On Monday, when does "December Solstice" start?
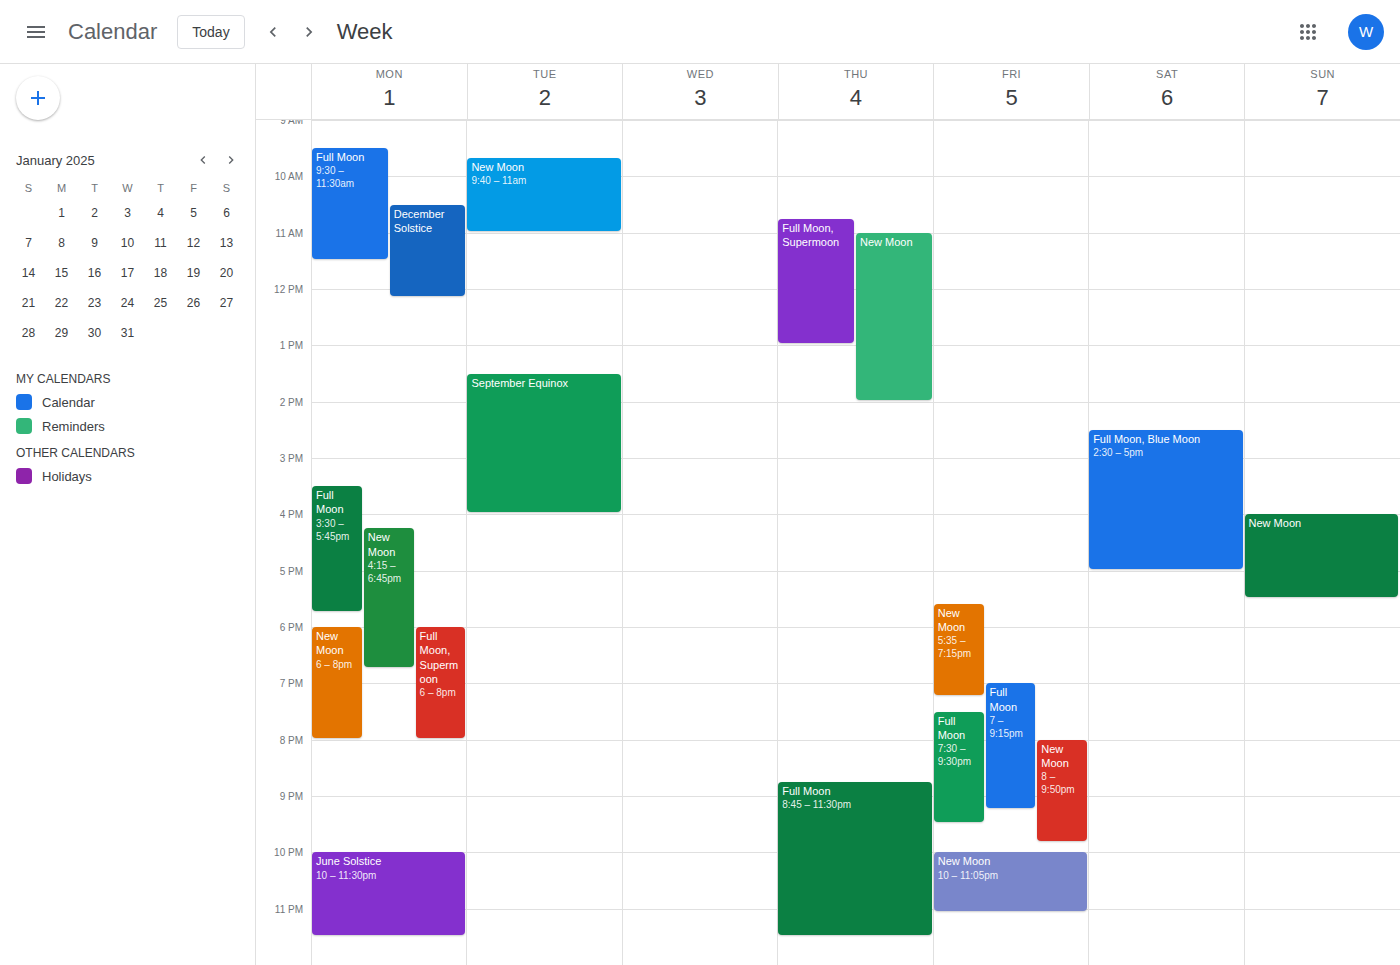
10:30 AM